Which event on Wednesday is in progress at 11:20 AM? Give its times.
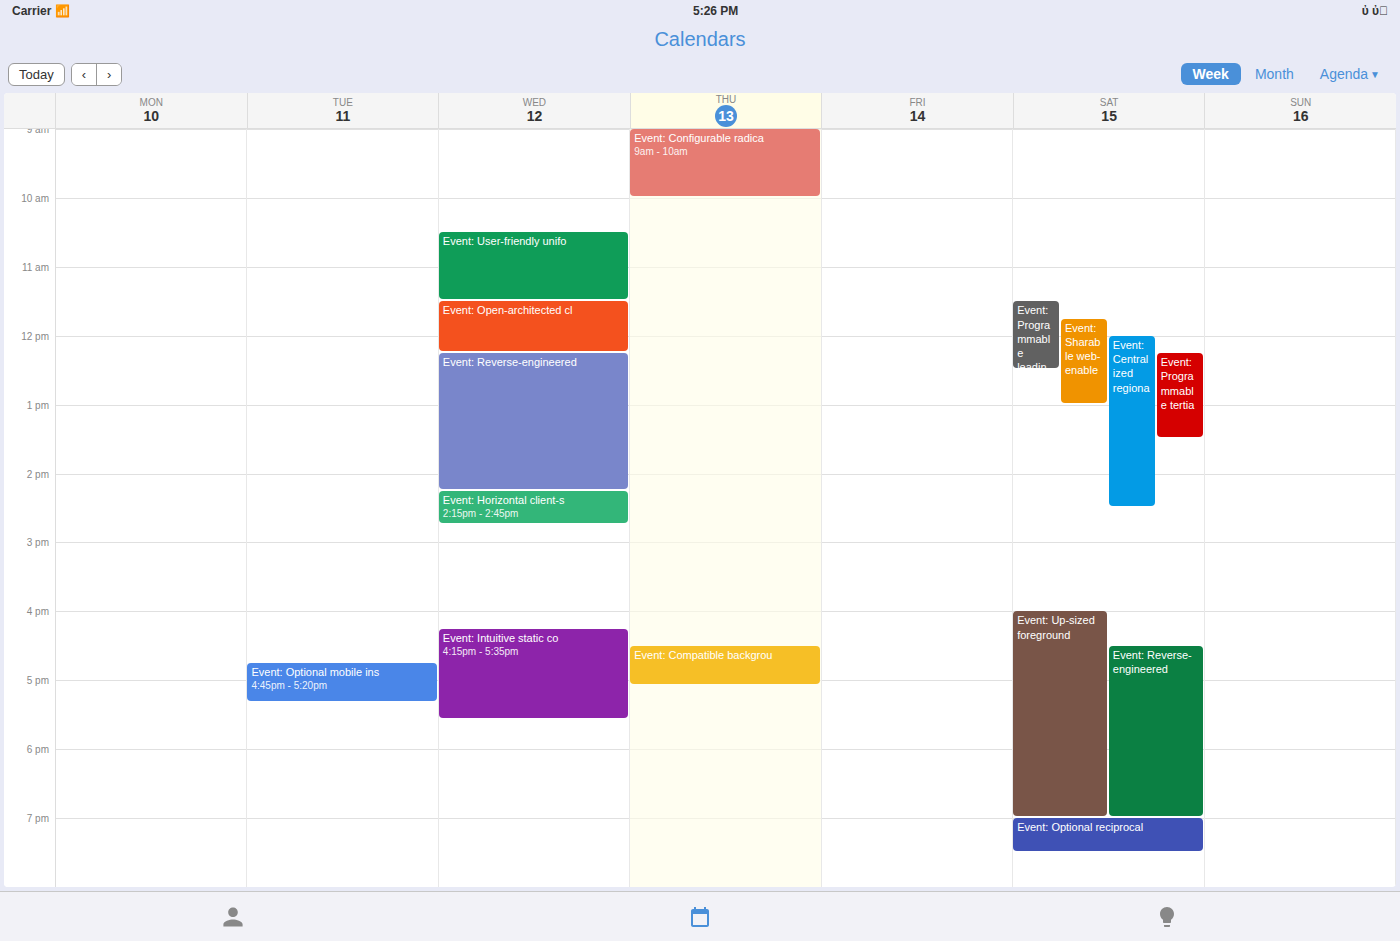
"Event: User-friendly unifo", 10:30 AM to 11:30 AM